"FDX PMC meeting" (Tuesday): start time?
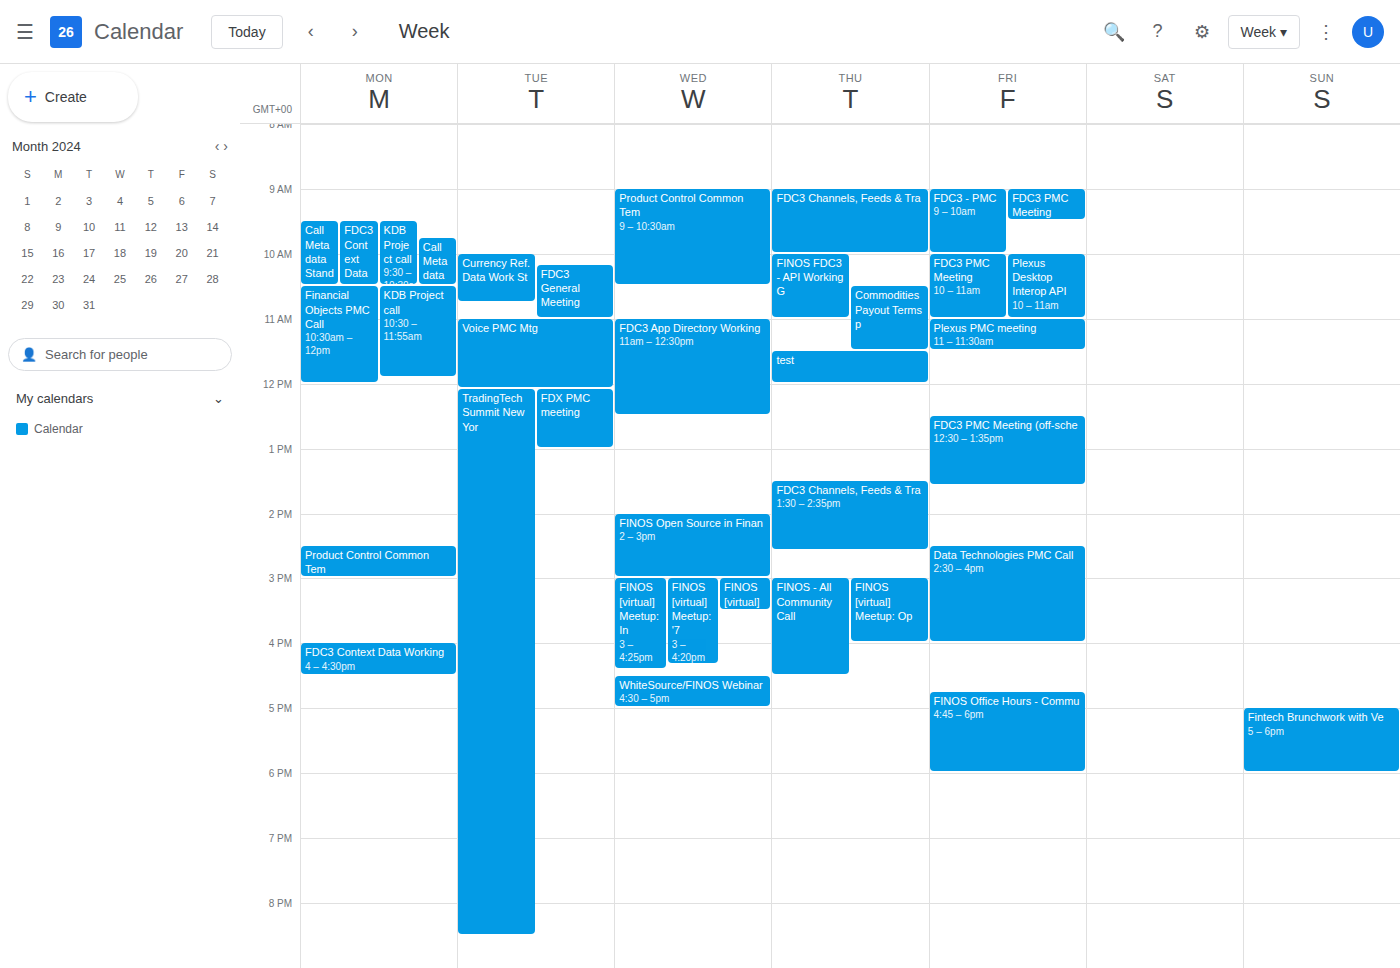
12:05 PM